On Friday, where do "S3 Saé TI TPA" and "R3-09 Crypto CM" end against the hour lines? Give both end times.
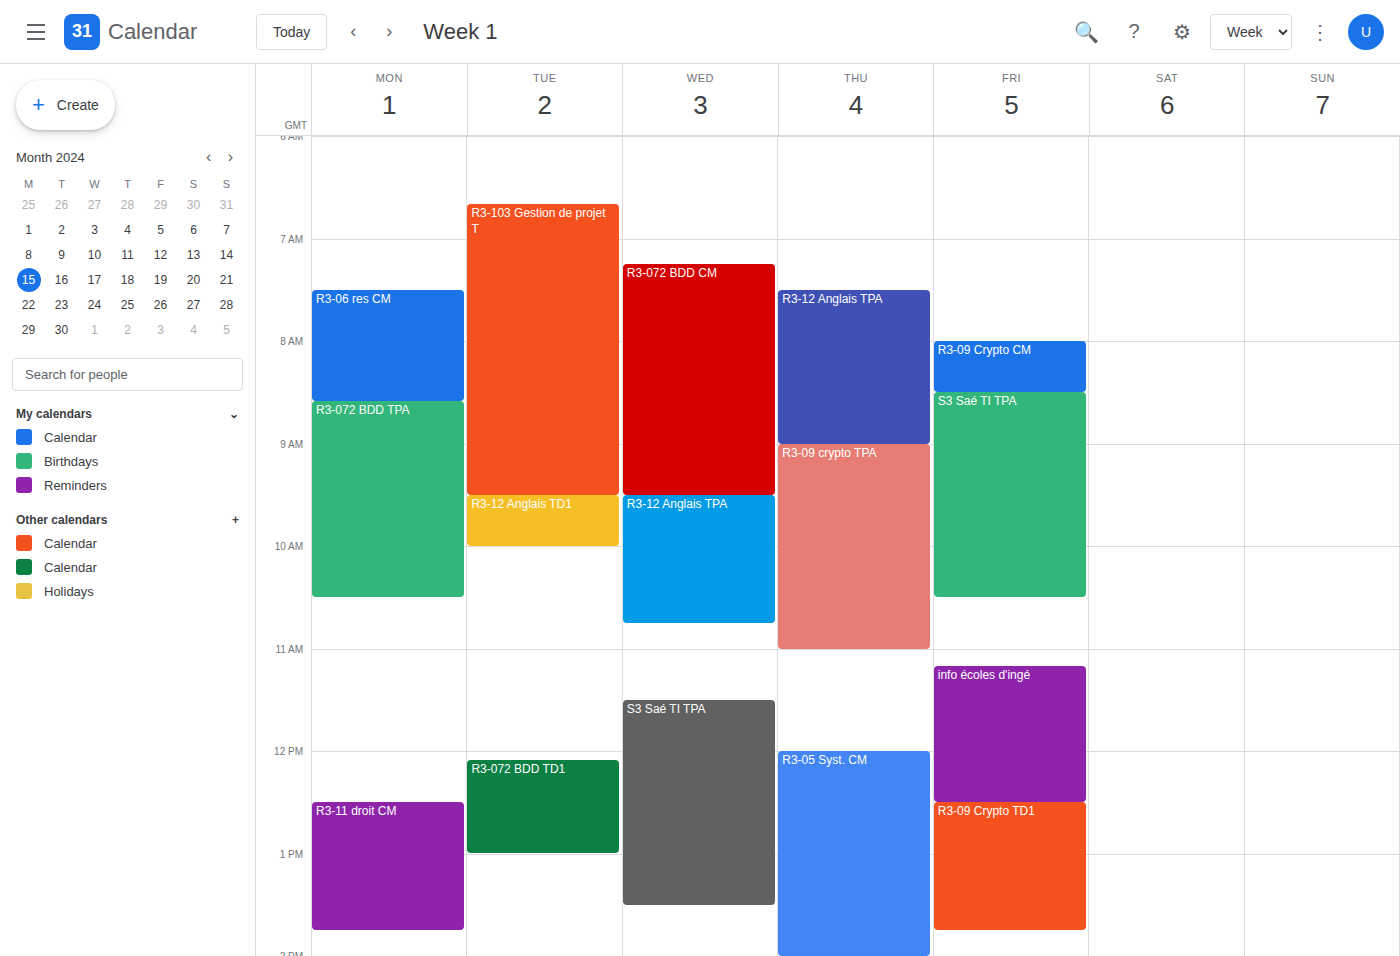
"S3 Saé TI TPA": 10:30 AM, halfway between the 10 AM and 11 AM lines. "R3-09 Crypto CM": 8:30 AM, halfway between the 8 AM and 9 AM lines.